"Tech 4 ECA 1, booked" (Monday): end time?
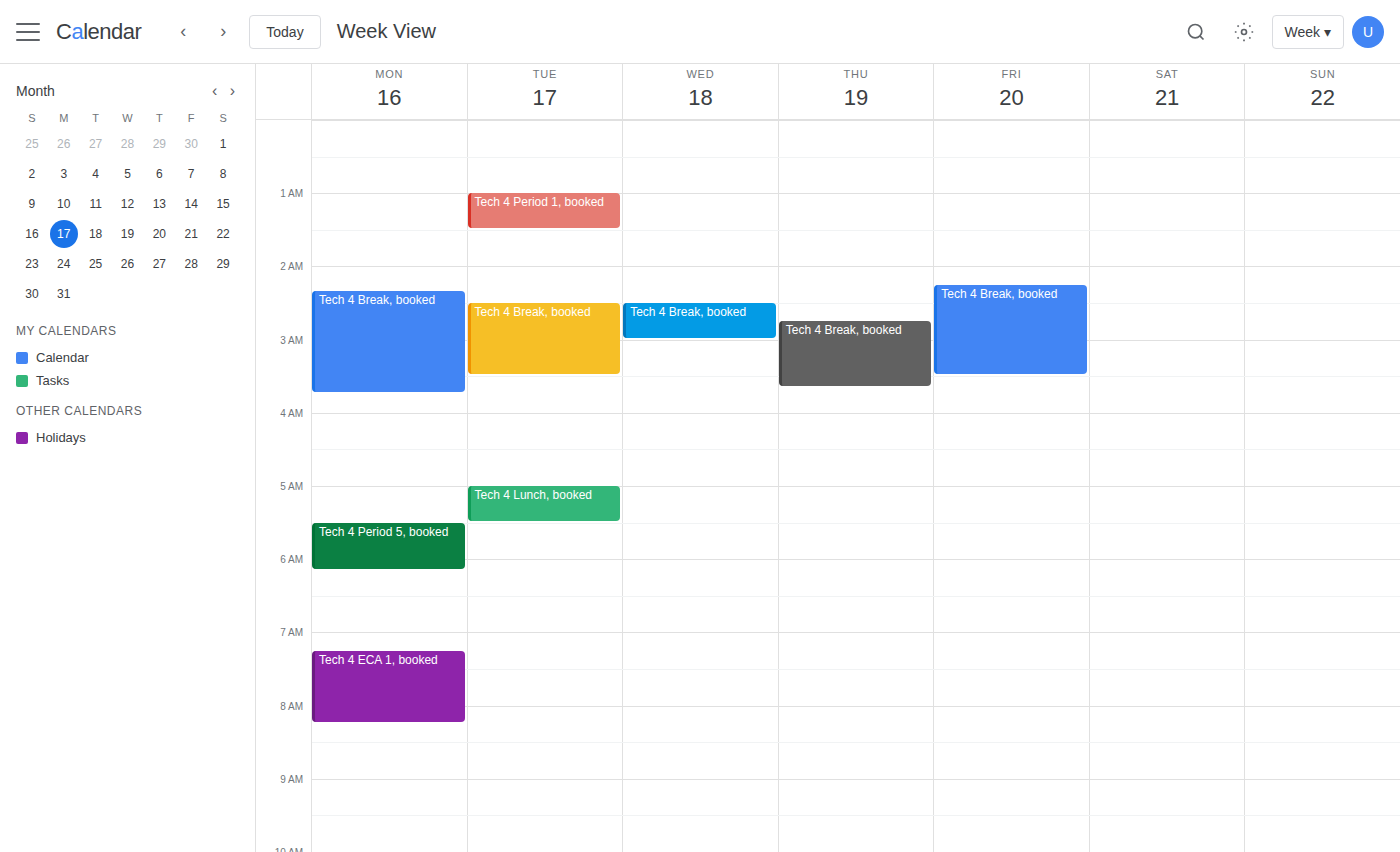
08:15